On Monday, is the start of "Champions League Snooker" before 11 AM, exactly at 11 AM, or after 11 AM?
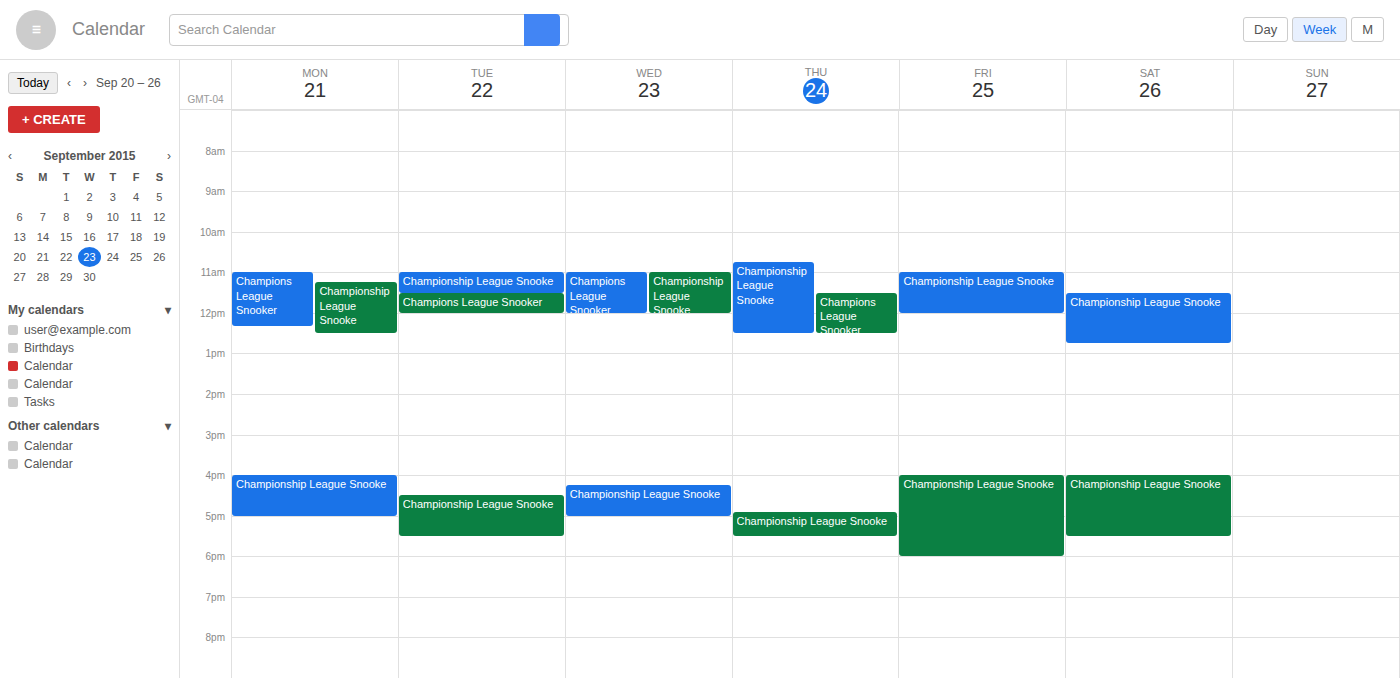
11:00 AM -- exactly at 11 AM, on the 11 AM line.